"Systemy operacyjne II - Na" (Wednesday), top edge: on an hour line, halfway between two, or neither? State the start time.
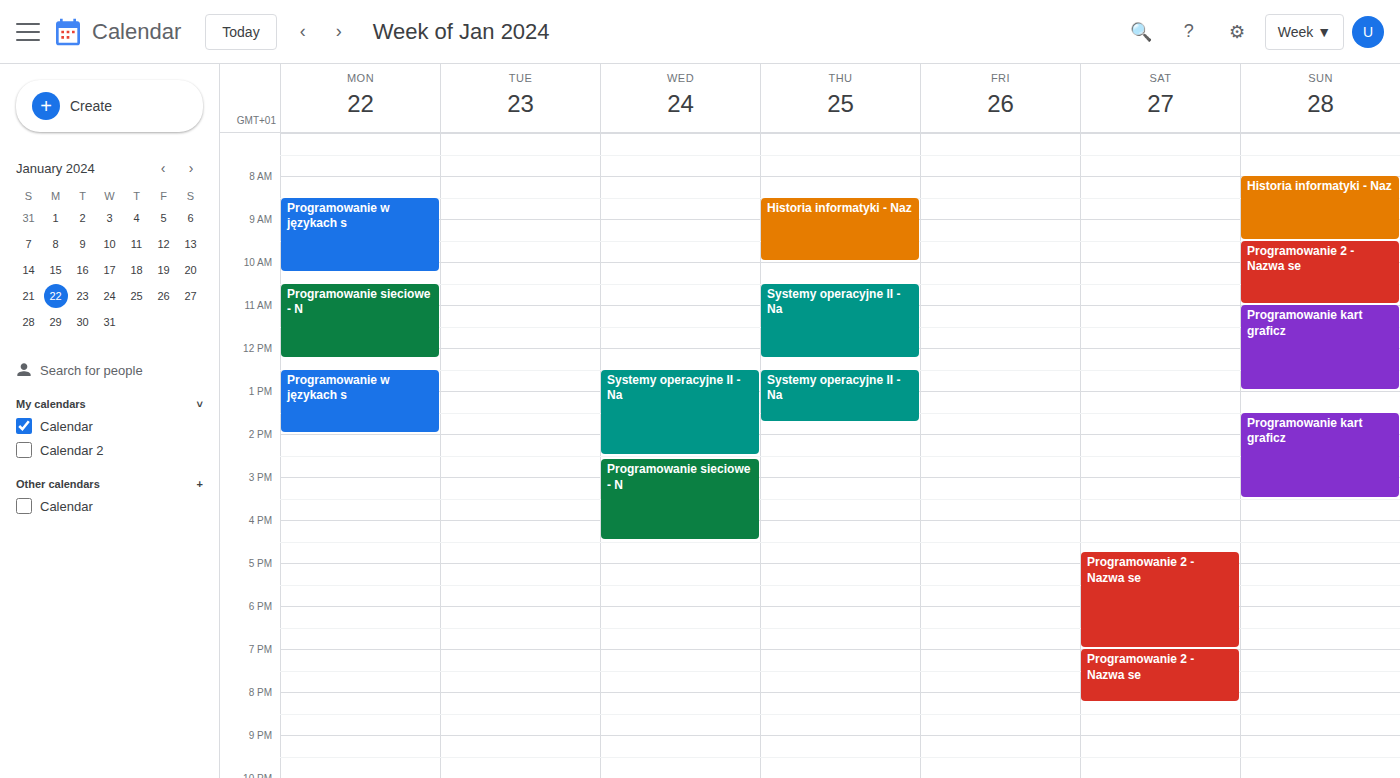
12:30 PM -- halfway between the 12 PM and 1 PM lines.